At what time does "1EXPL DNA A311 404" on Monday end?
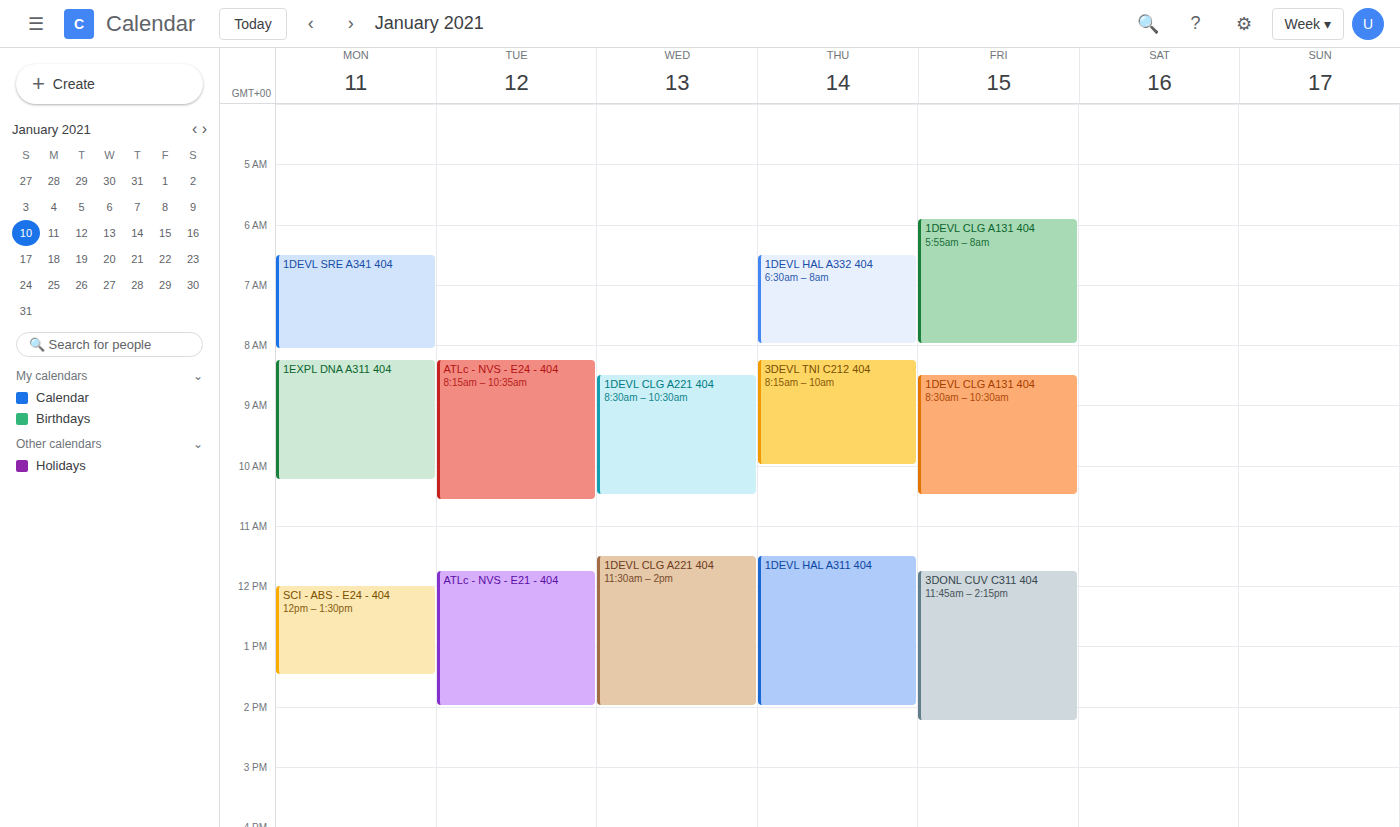
10:15 AM